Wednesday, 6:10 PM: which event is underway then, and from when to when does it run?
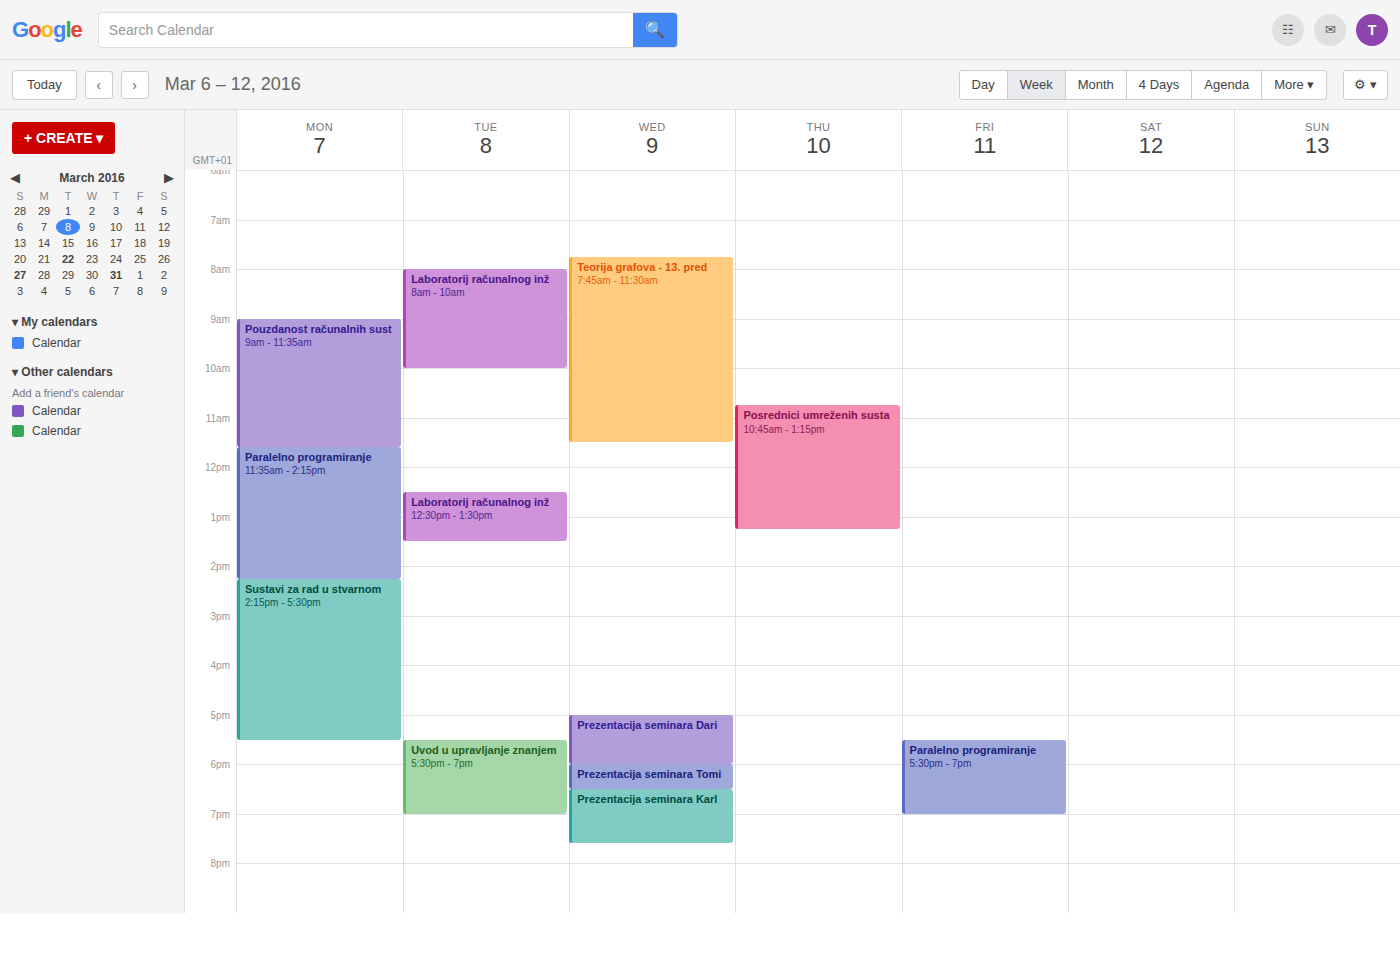
"Prezentacija seminara Tomi", 6:00 PM to 6:30 PM